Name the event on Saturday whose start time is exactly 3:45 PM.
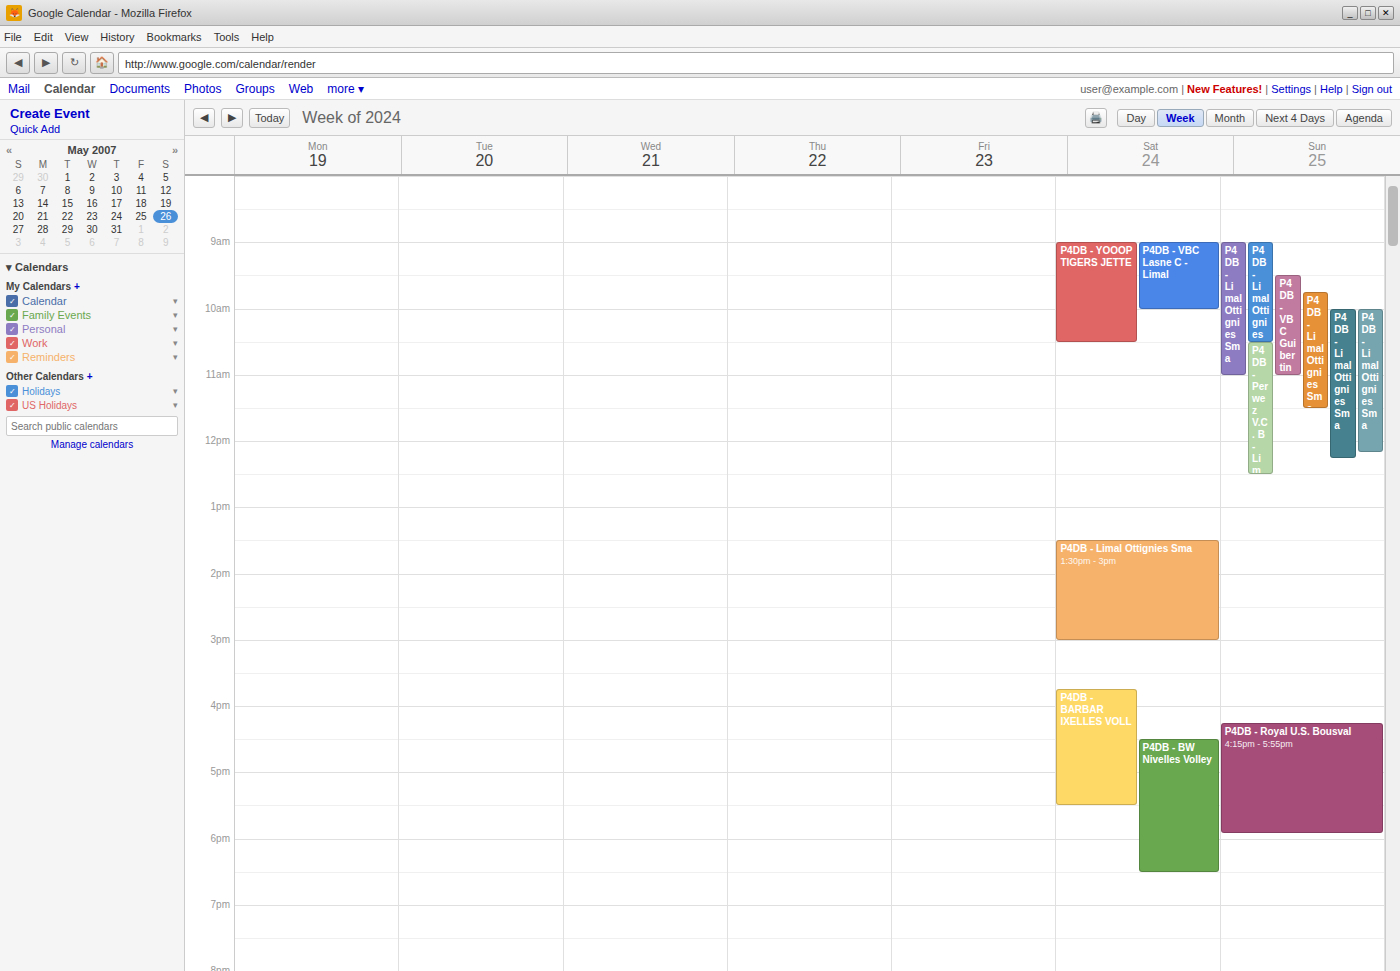
"P4DB - BARBAR IXELLES VOLL"